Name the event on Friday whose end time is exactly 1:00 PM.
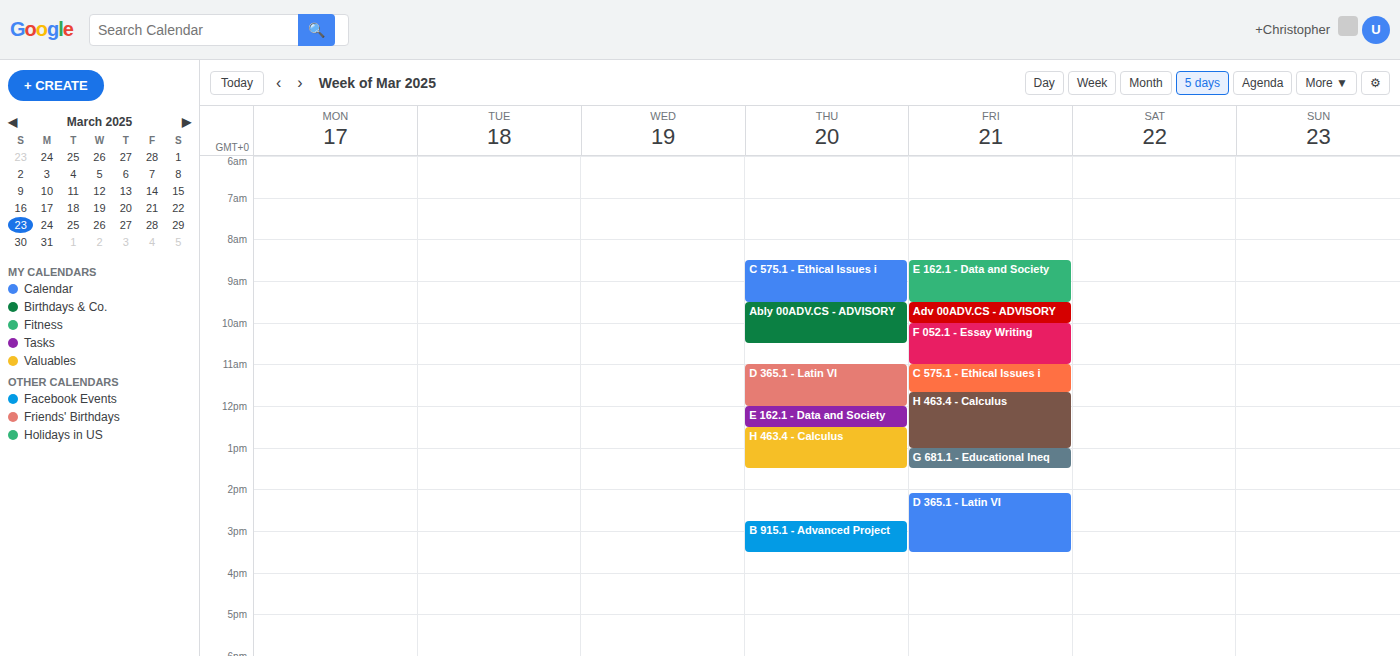
"H 463.4 - Calculus"